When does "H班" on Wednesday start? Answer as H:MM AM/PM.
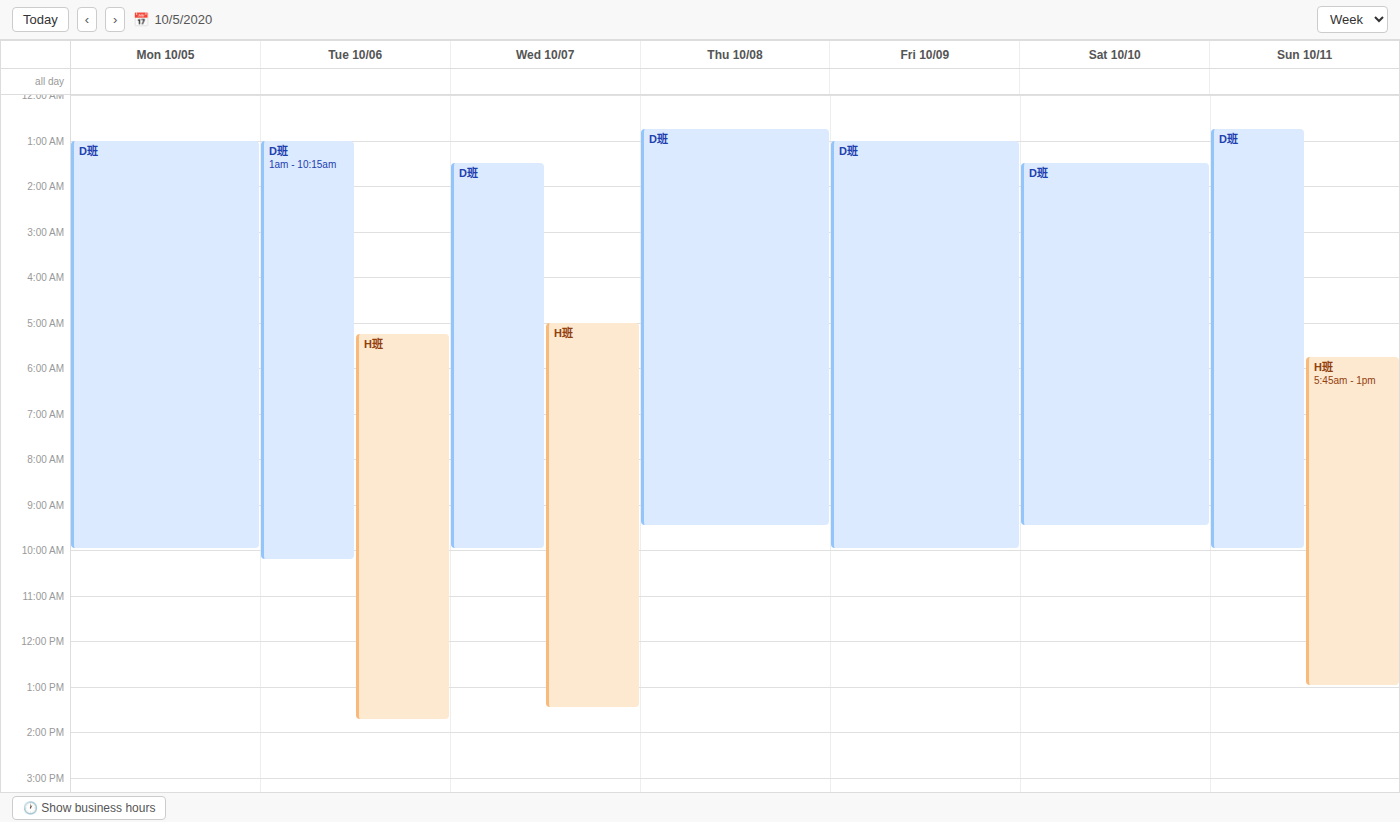
5:00 AM